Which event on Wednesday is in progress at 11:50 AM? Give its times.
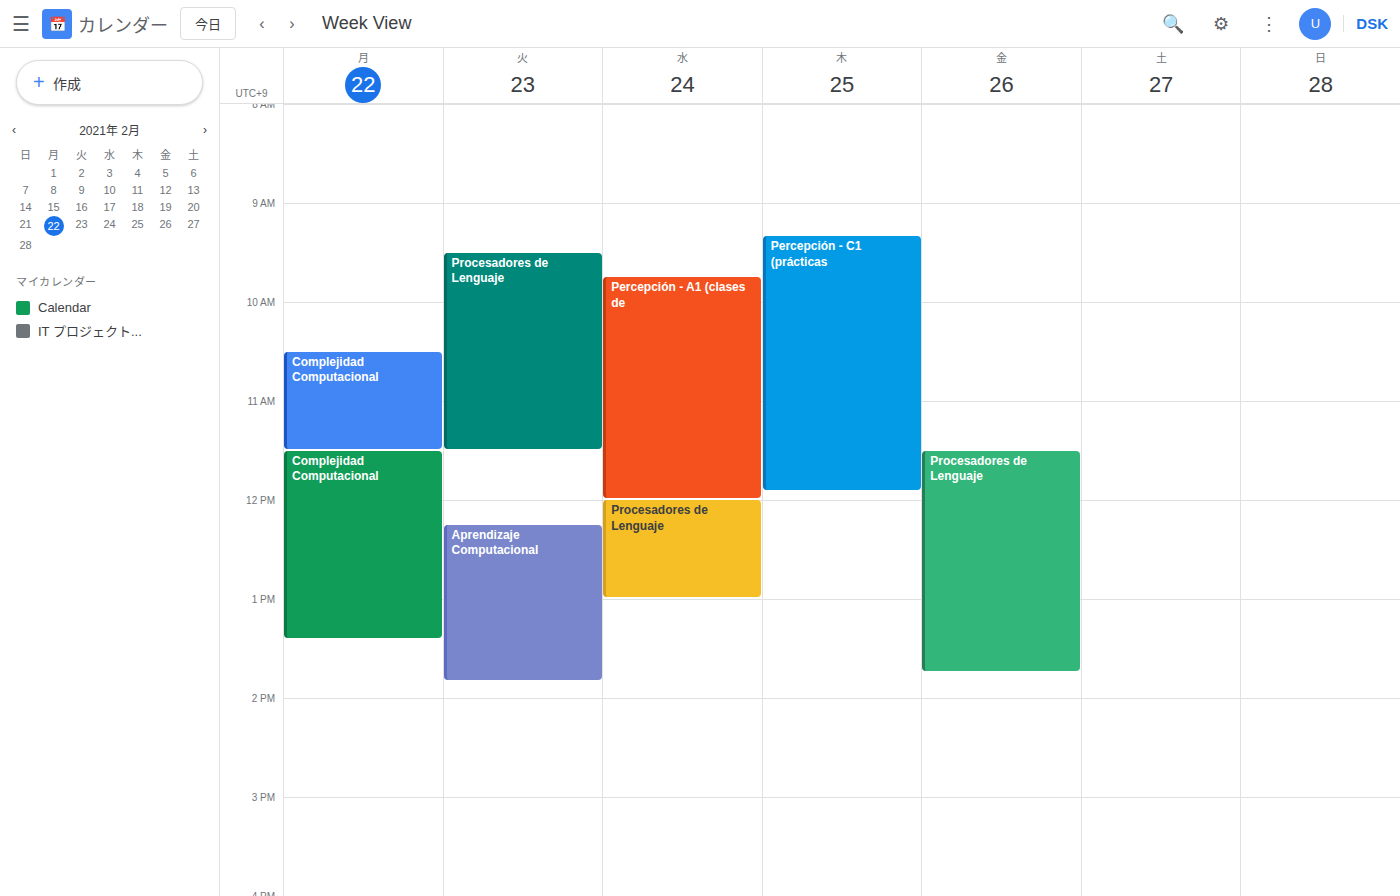
"Percepción - A1 (clases de", 9:45 AM to 12:00 PM